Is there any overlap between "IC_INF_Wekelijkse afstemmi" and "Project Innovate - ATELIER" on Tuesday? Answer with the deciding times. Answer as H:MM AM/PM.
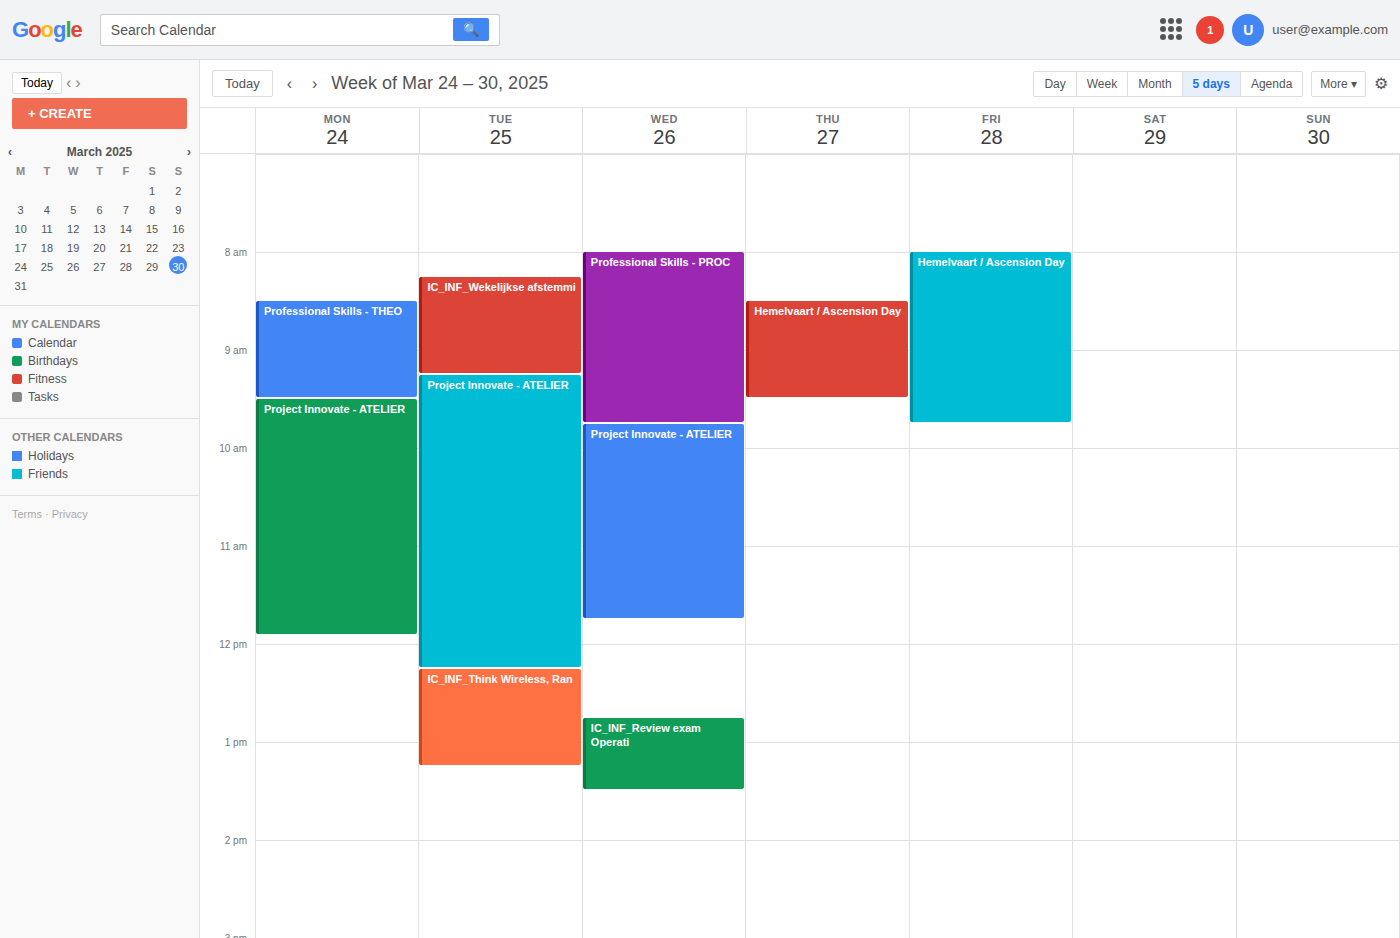
"IC_INF_Wekelijkse afstemmi" ends at 9:15 AM, exactly when "Project Innovate - ATELIER" starts -- they touch but do not overlap.